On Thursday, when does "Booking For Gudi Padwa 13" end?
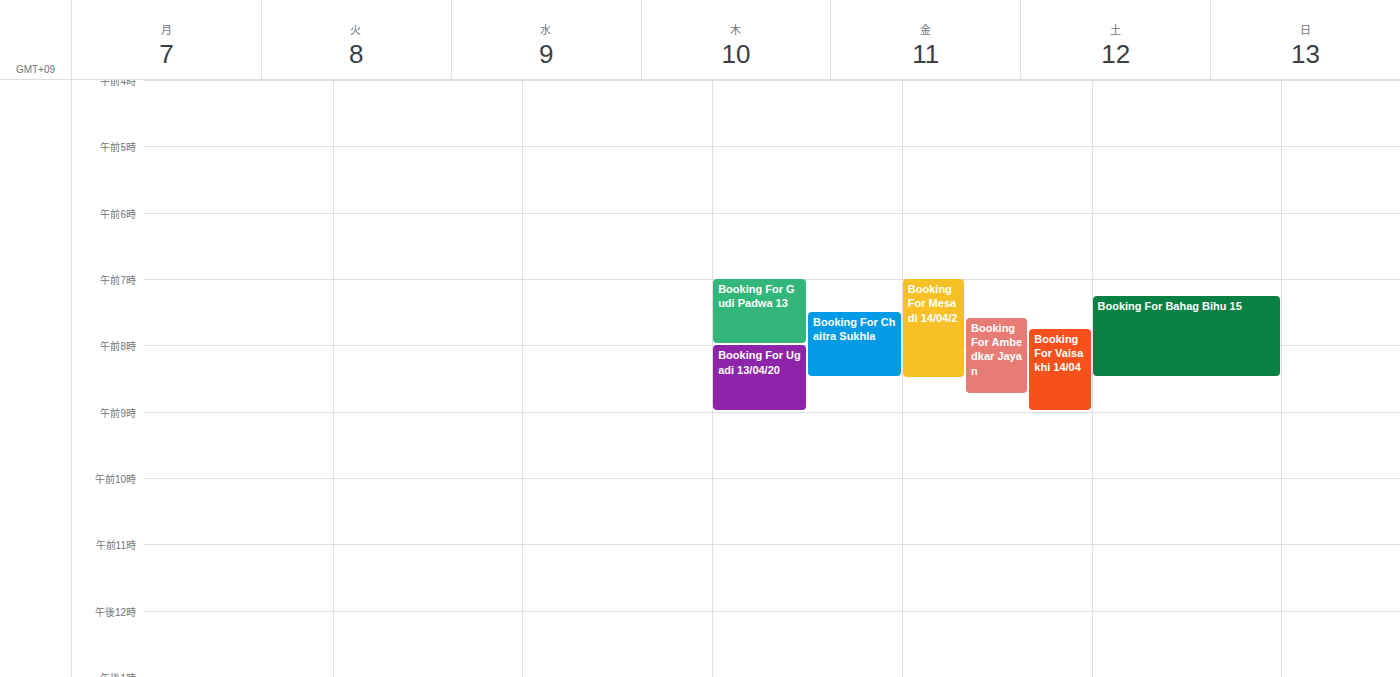
08:00